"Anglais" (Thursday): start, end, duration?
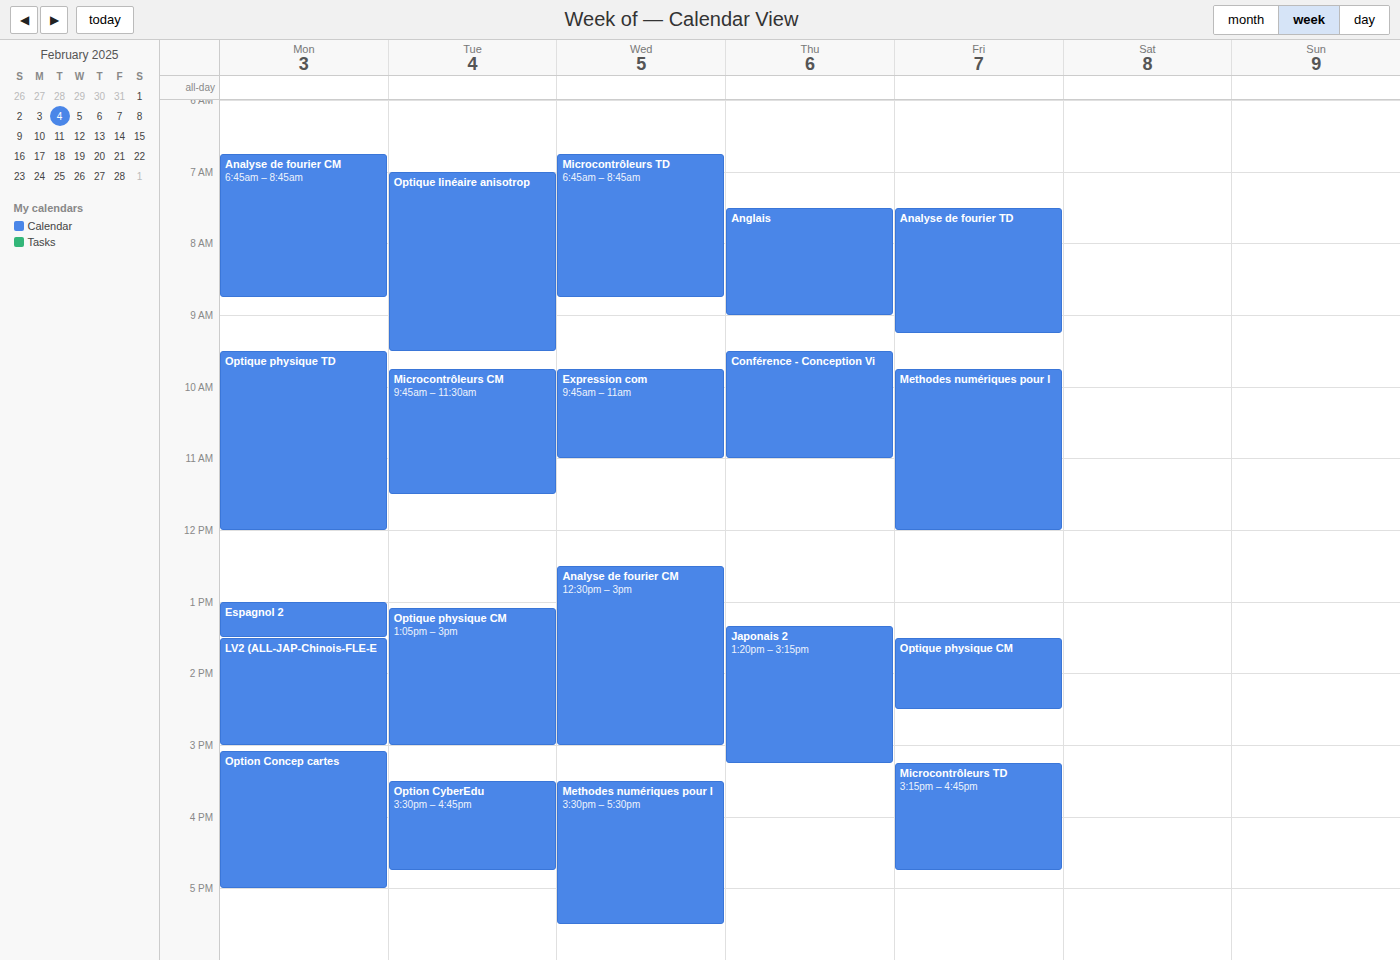
7:30 AM to 9:00 AM, 1 hour 30 minutes